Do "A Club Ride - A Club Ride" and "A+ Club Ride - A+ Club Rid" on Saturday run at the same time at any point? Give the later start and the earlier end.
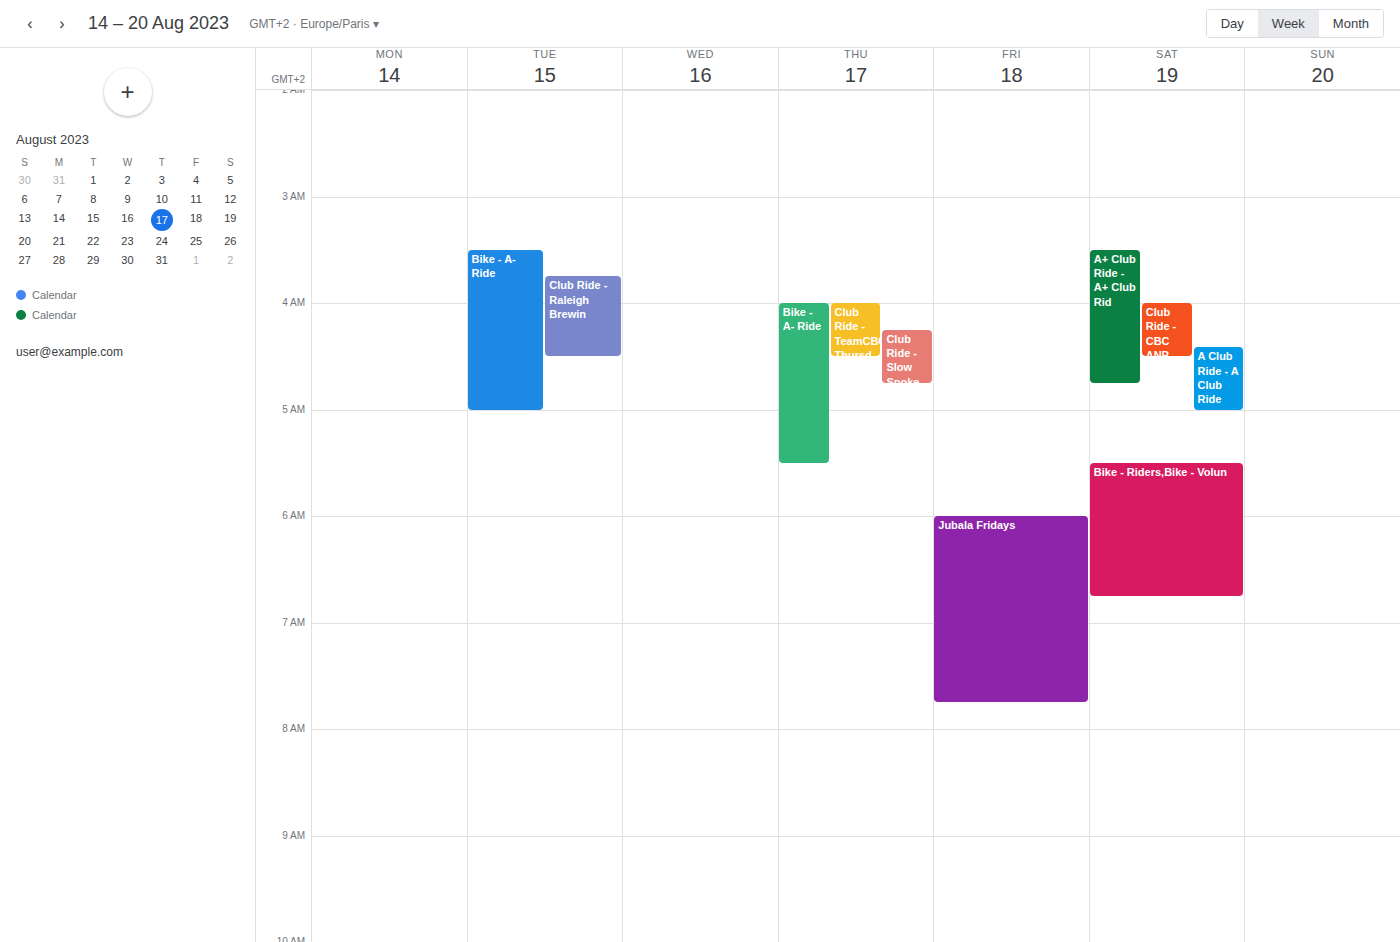
"A Club Ride - A Club Ride" starts at 4:25 AM, before "A+ Club Ride - A+ Club Rid" ends at 4:45 AM -- they overlap.